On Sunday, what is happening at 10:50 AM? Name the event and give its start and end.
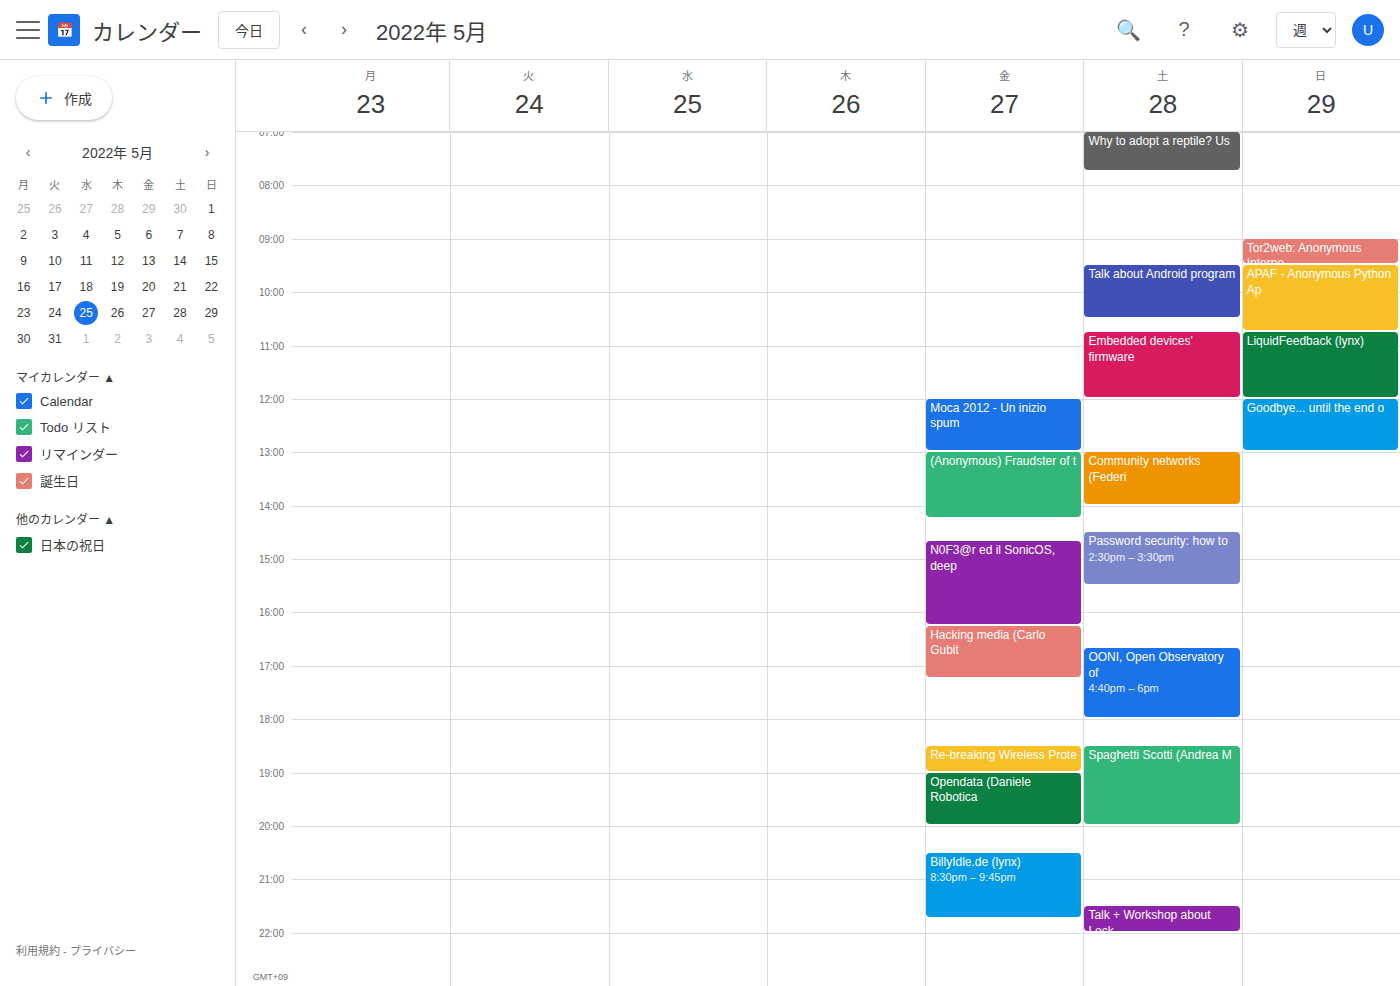
"LiquidFeedback (lynx)", 10:45 AM to 12:00 PM